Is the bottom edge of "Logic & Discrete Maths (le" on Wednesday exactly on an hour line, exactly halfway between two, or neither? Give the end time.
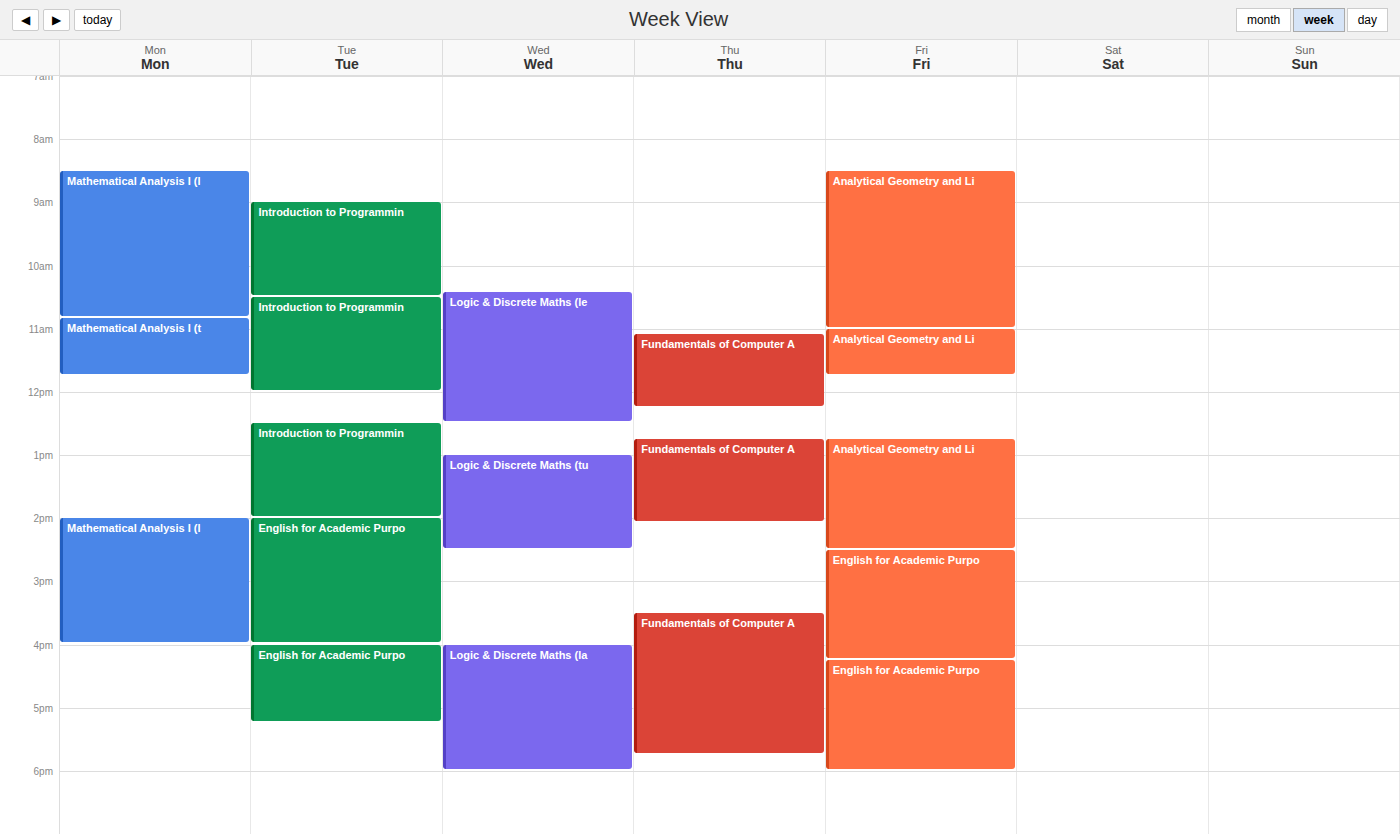
12:30 PM -- halfway between the 12 PM and 1 PM lines.